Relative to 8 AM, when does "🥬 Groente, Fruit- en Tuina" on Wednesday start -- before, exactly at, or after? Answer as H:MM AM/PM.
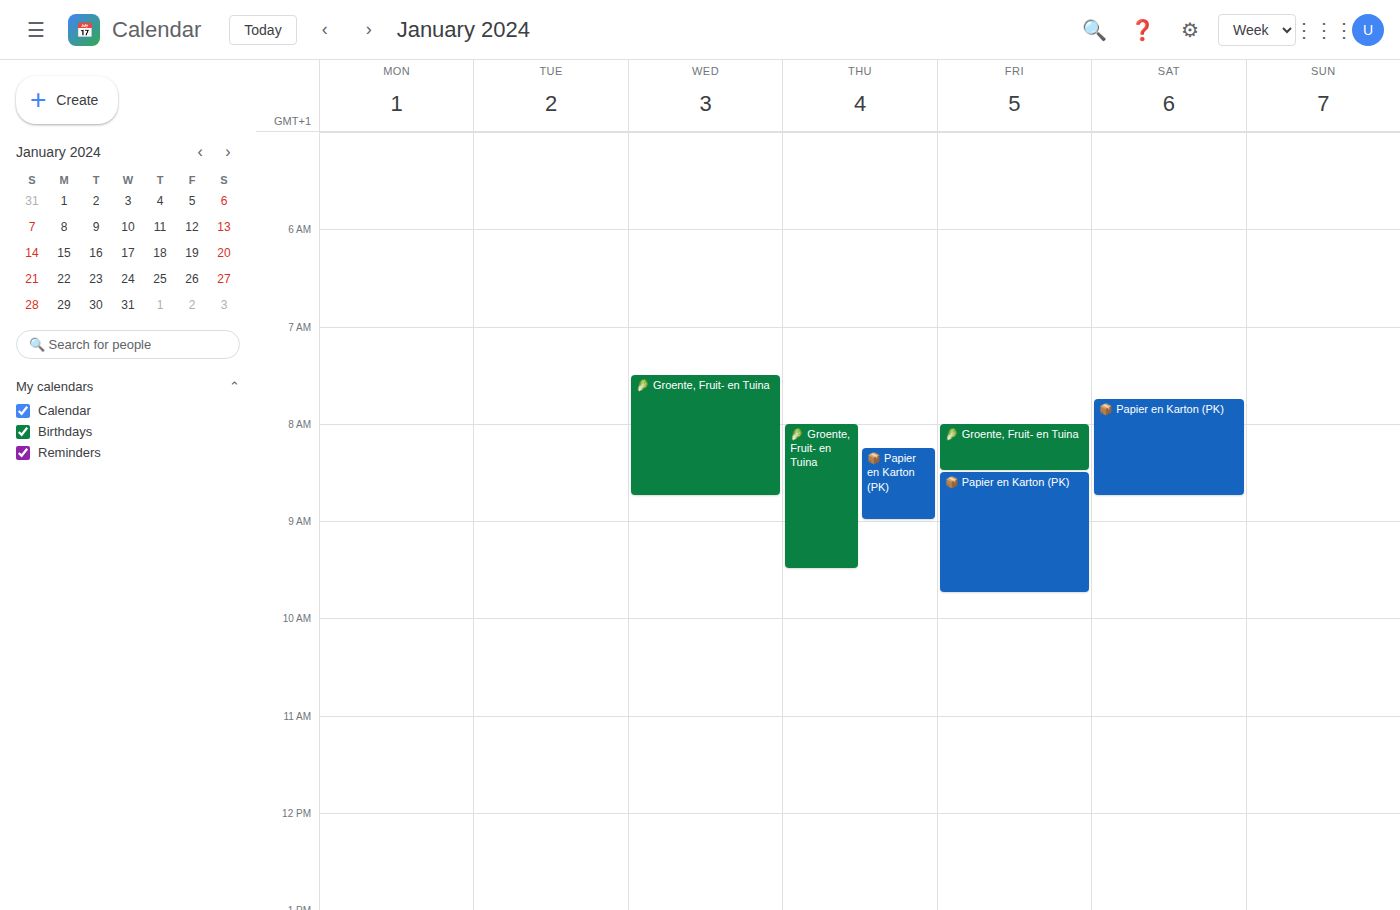
7:30 AM -- before 8 AM, 30 minutes above the 8 AM line.